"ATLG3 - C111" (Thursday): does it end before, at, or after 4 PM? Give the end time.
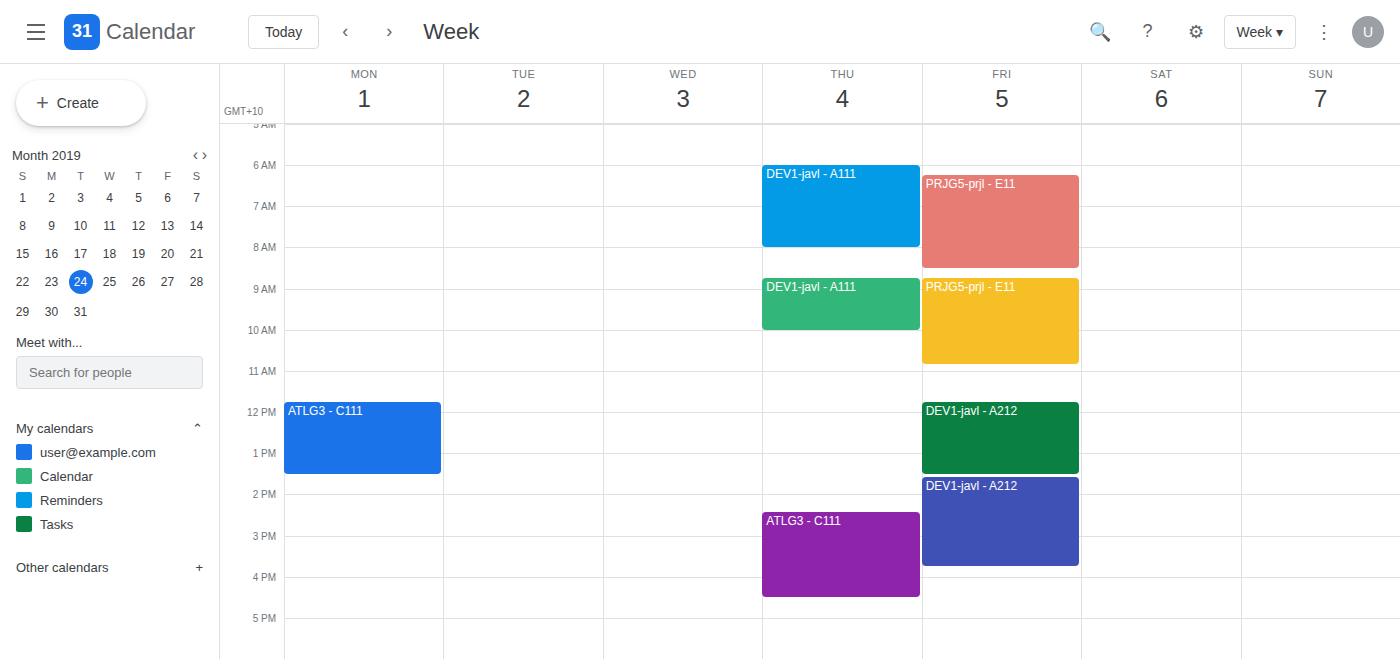
4:30 PM -- after 4 PM, 30 minutes below the 4 PM line.